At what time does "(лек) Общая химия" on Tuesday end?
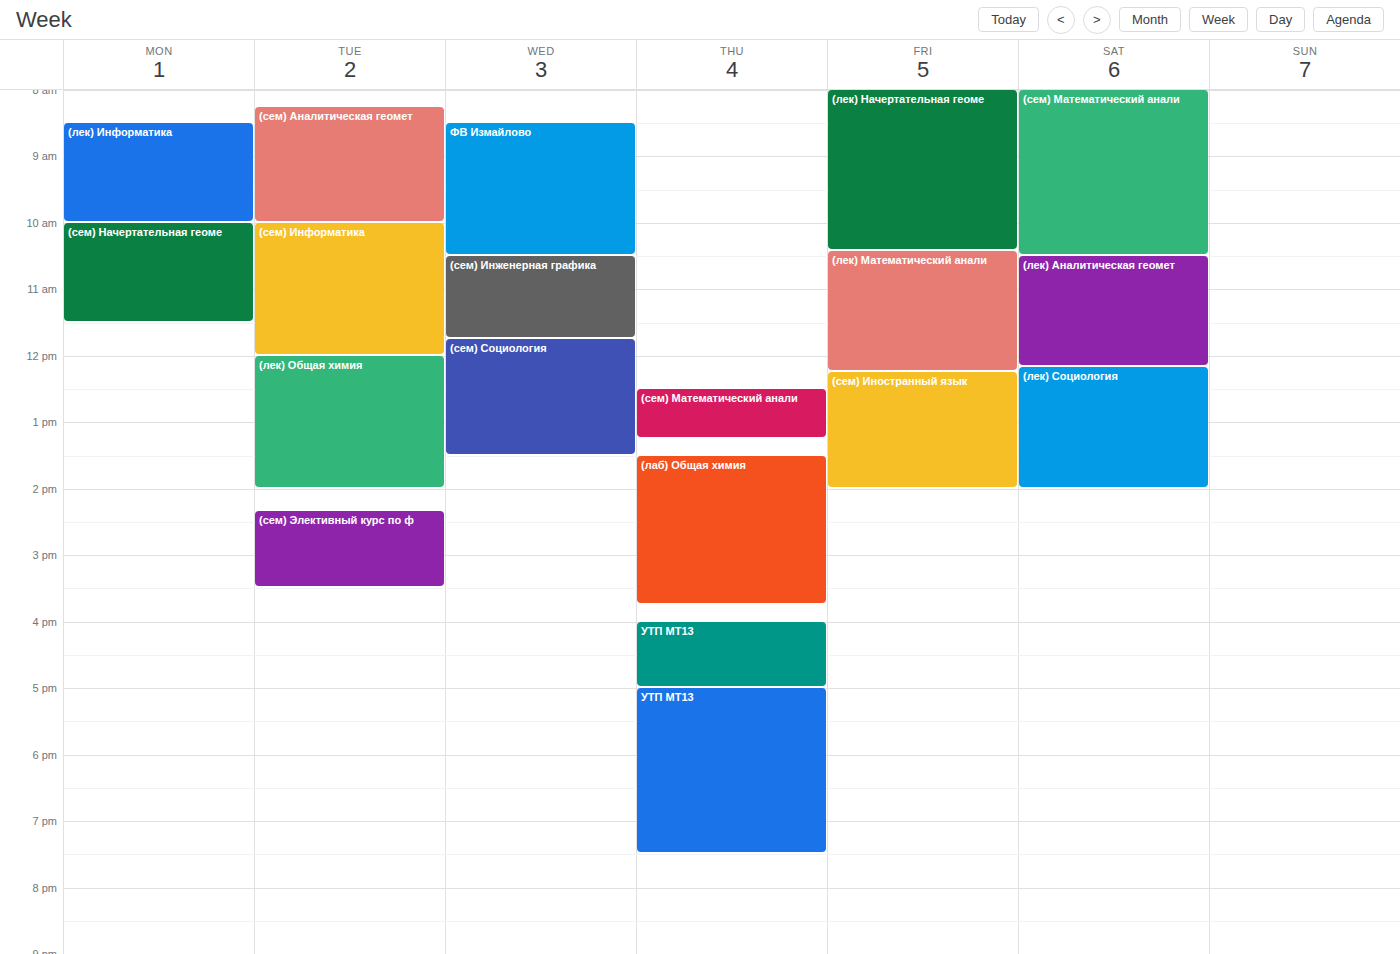
14:00